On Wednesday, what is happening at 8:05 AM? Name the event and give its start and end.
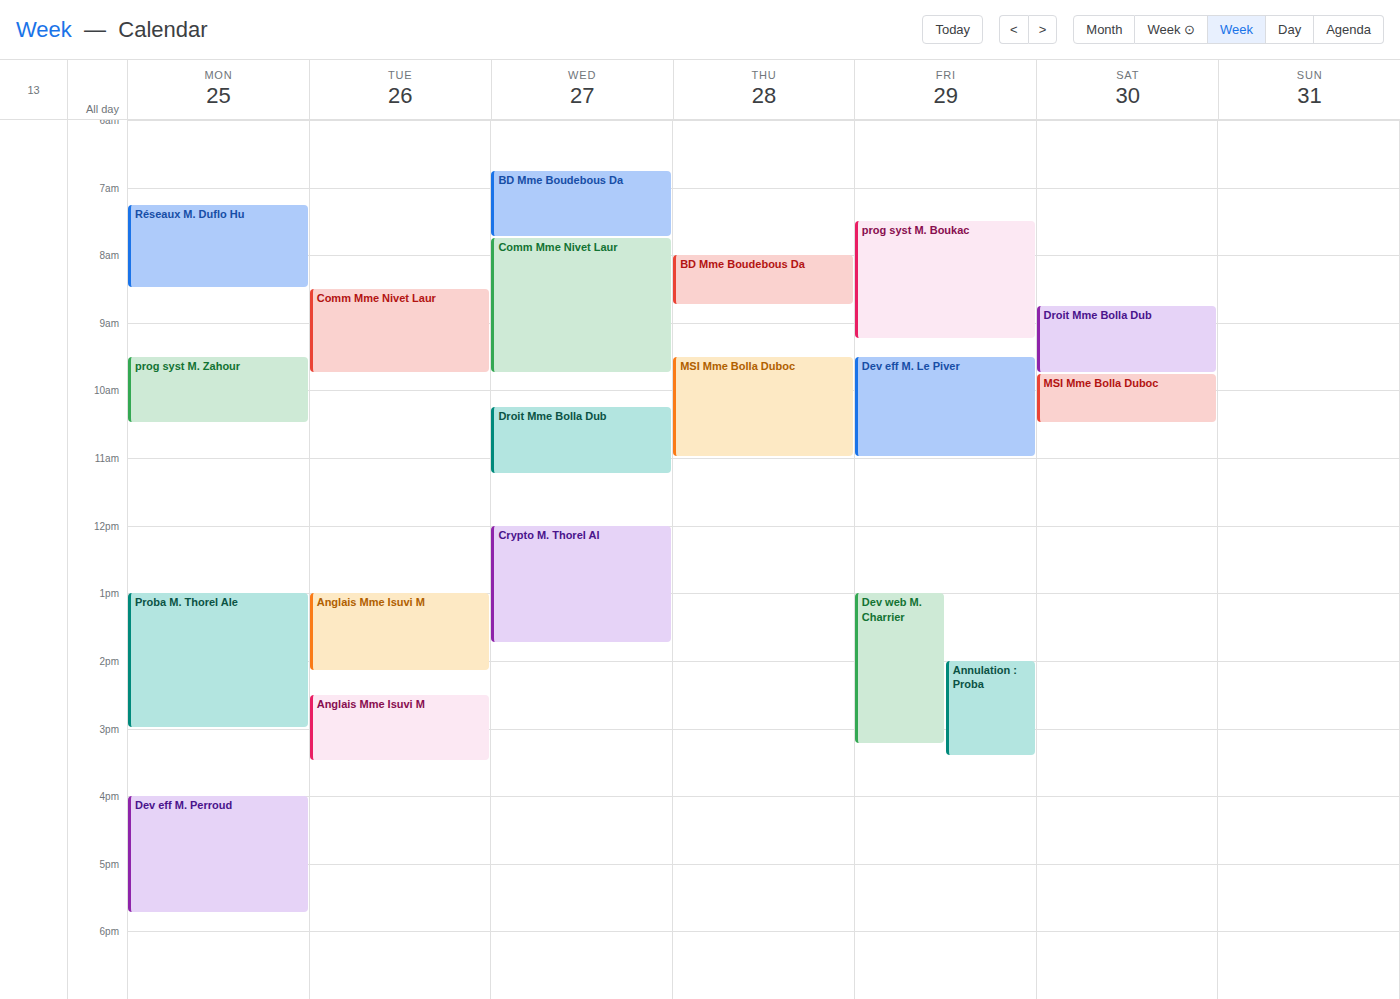
"Comm Mme Nivet Laur", 7:45 AM to 9:45 AM